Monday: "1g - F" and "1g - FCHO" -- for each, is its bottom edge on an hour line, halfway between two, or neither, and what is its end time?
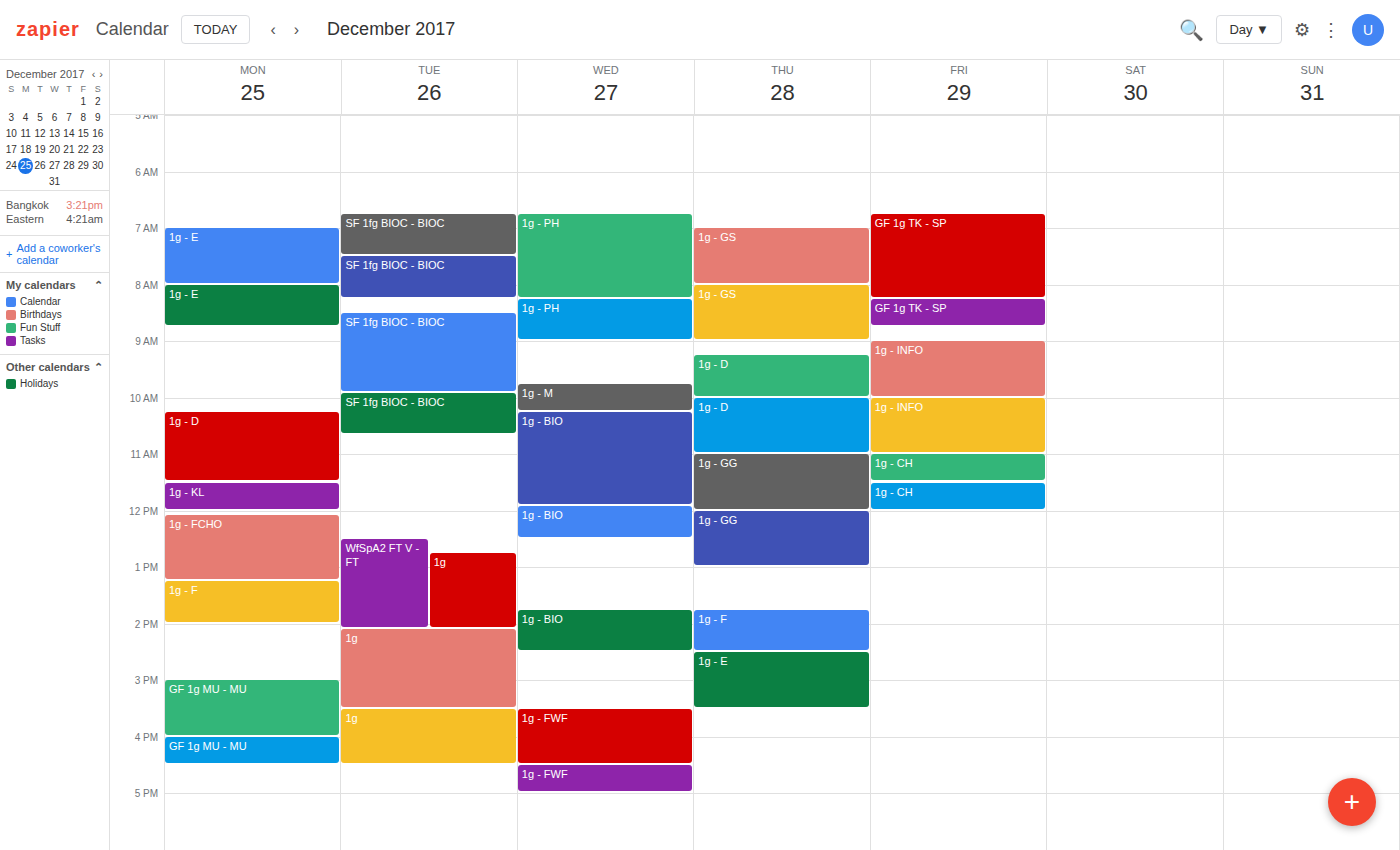
"1g - F": 2:00 PM, exactly on the 2 PM line. "1g - FCHO": 1:15 PM, neither: a quarter of the way from the 1 PM line to the 2 PM line.